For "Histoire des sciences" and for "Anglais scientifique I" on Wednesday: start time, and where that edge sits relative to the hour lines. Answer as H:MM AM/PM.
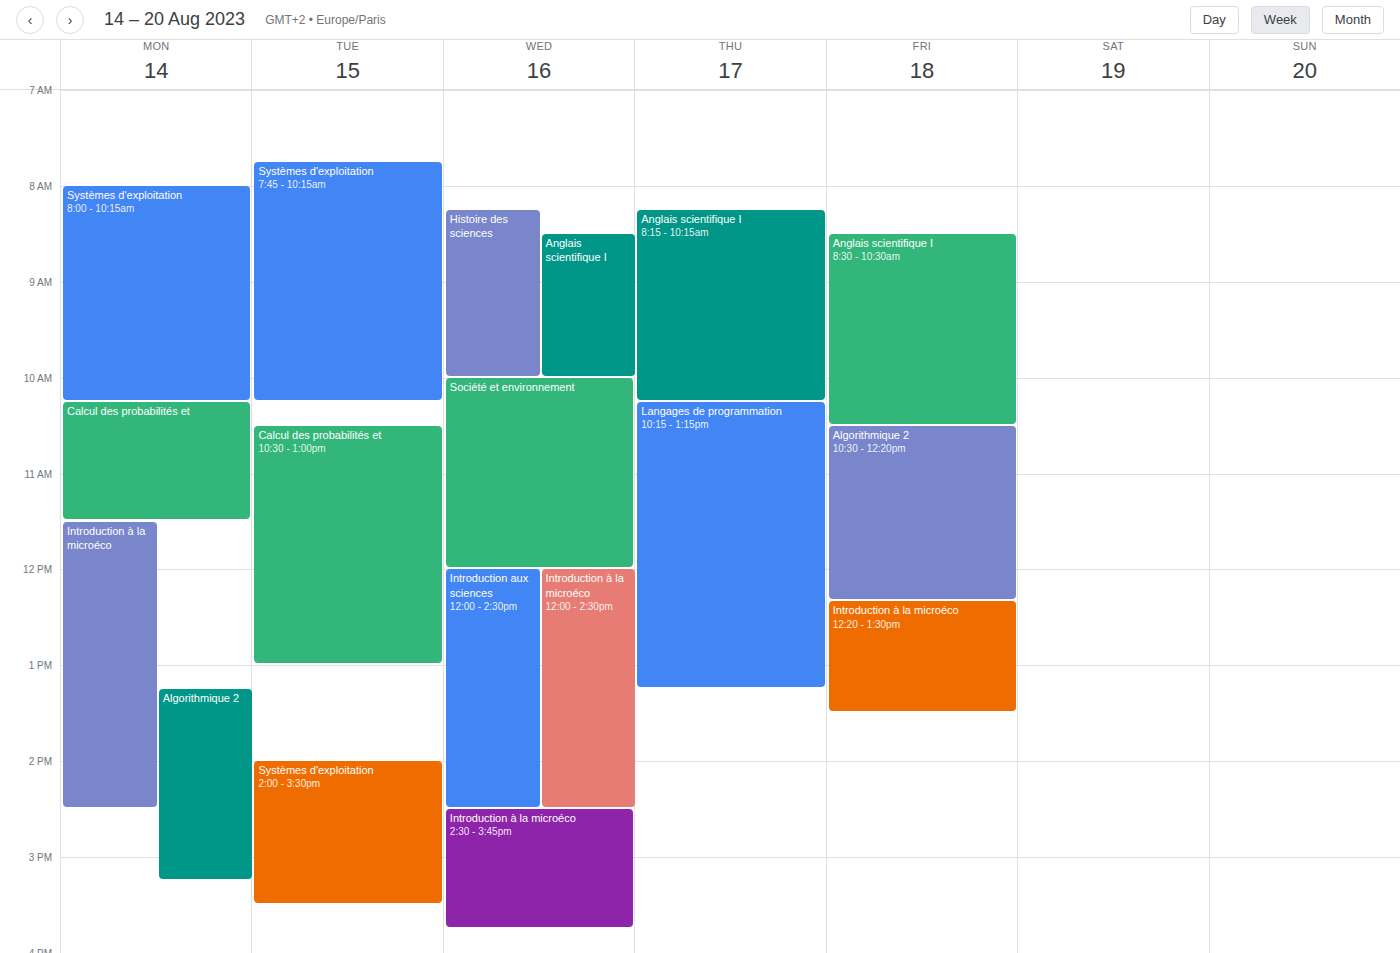
"Histoire des sciences": 8:15 AM, neither: a quarter of the way from the 8 AM line to the 9 AM line. "Anglais scientifique I": 8:30 AM, halfway between the 8 AM and 9 AM lines.